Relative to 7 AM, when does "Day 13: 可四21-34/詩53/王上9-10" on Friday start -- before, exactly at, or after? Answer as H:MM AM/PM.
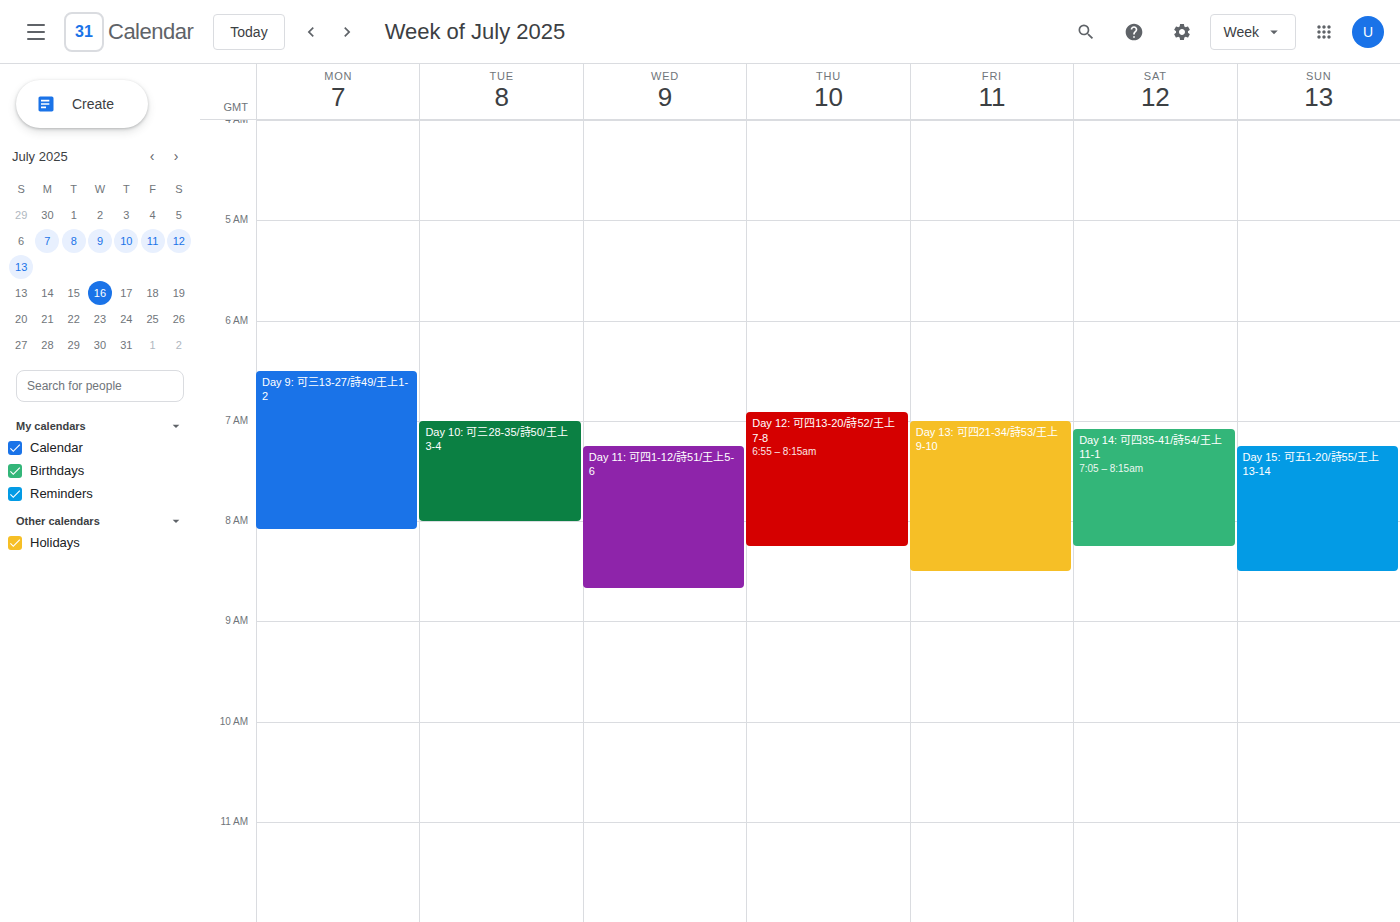
7:00 AM -- exactly at 7 AM, on the 7 AM line.